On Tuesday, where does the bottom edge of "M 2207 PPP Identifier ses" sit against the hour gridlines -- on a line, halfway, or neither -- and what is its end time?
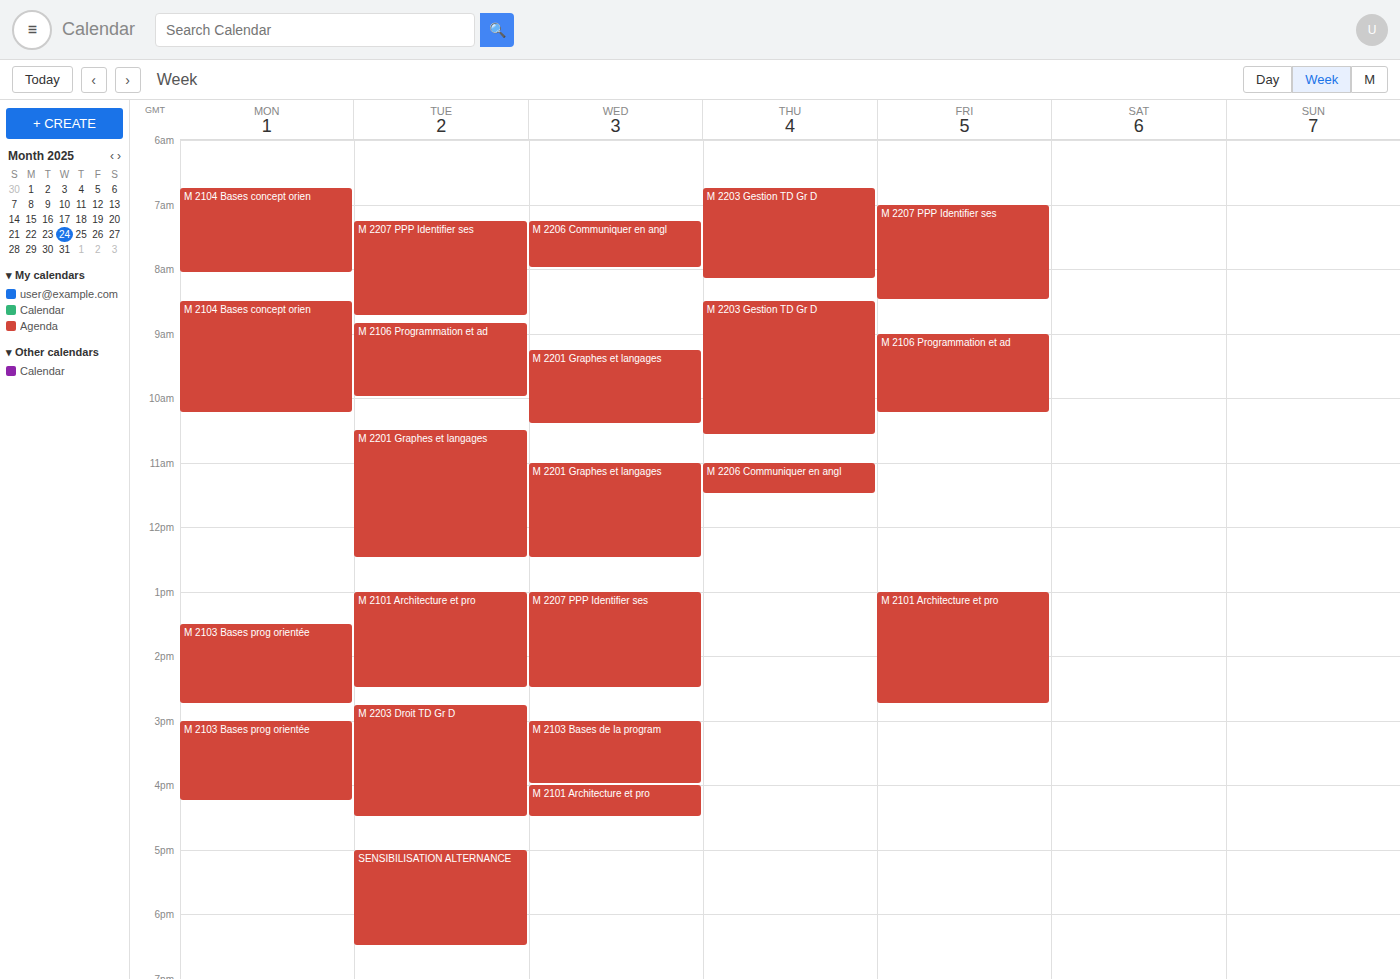
08:45 -- neither: three quarters of the way from the 08:00 line to the 09:00 line.